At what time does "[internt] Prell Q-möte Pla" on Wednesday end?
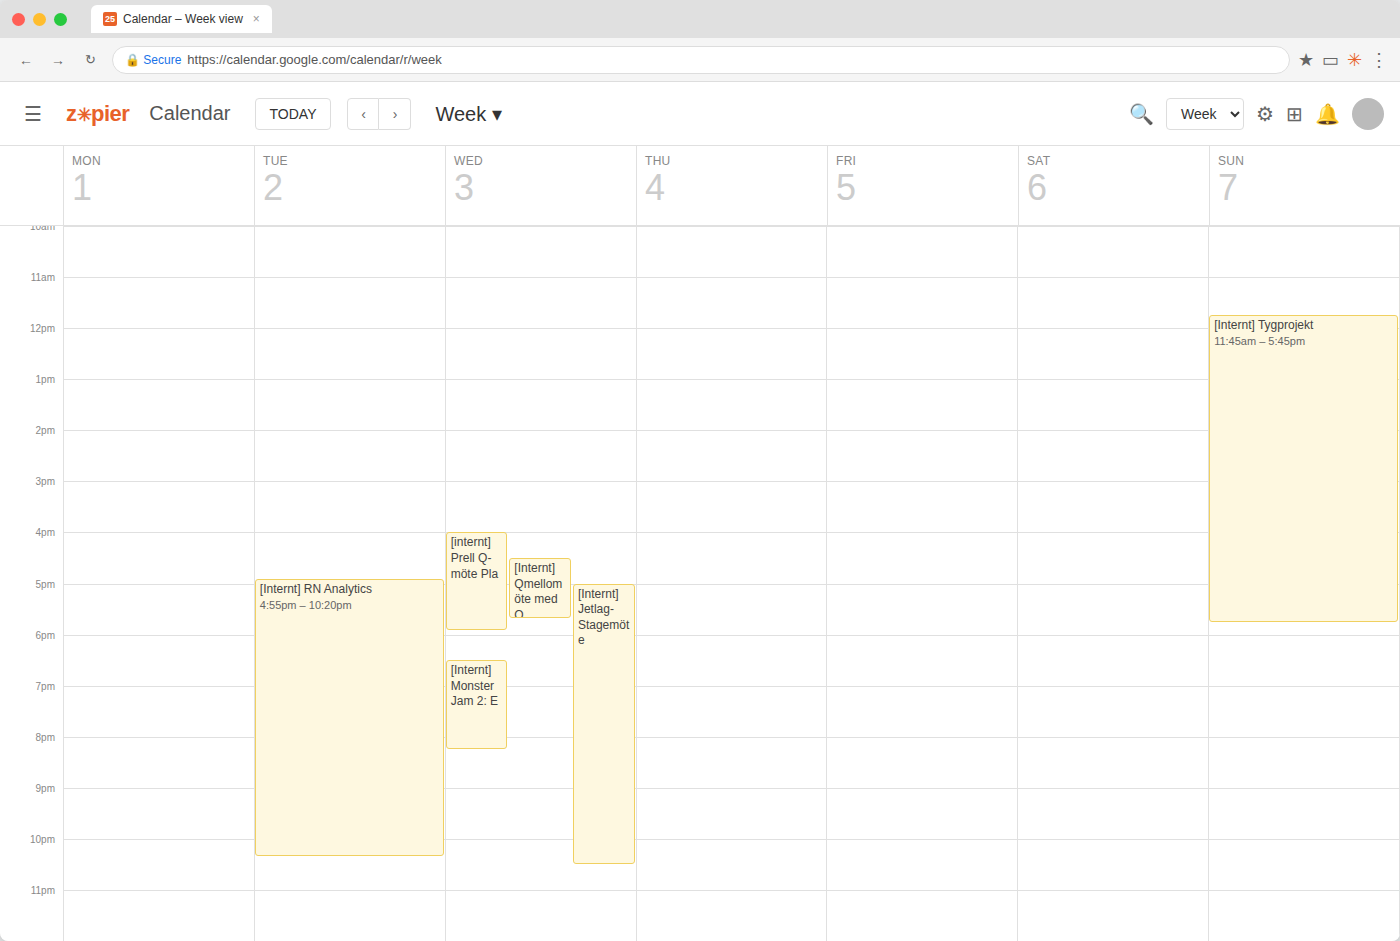
5:55 PM